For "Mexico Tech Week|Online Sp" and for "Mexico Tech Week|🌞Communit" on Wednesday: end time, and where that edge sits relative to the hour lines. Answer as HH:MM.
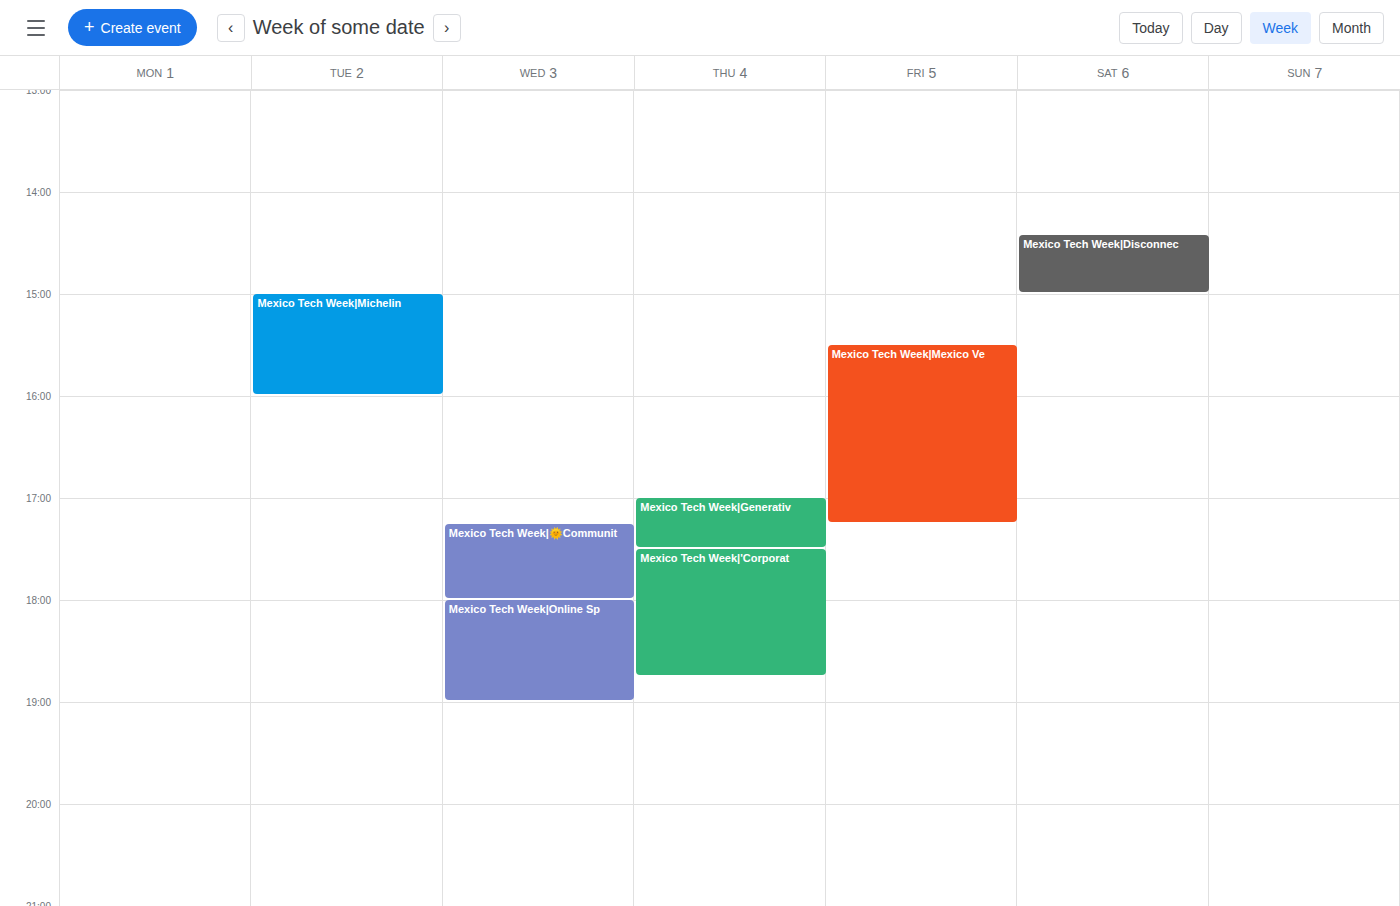
"Mexico Tech Week|Online Sp": 19:00, exactly on the 19:00 line. "Mexico Tech Week|🌞Communit": 18:00, exactly on the 18:00 line.